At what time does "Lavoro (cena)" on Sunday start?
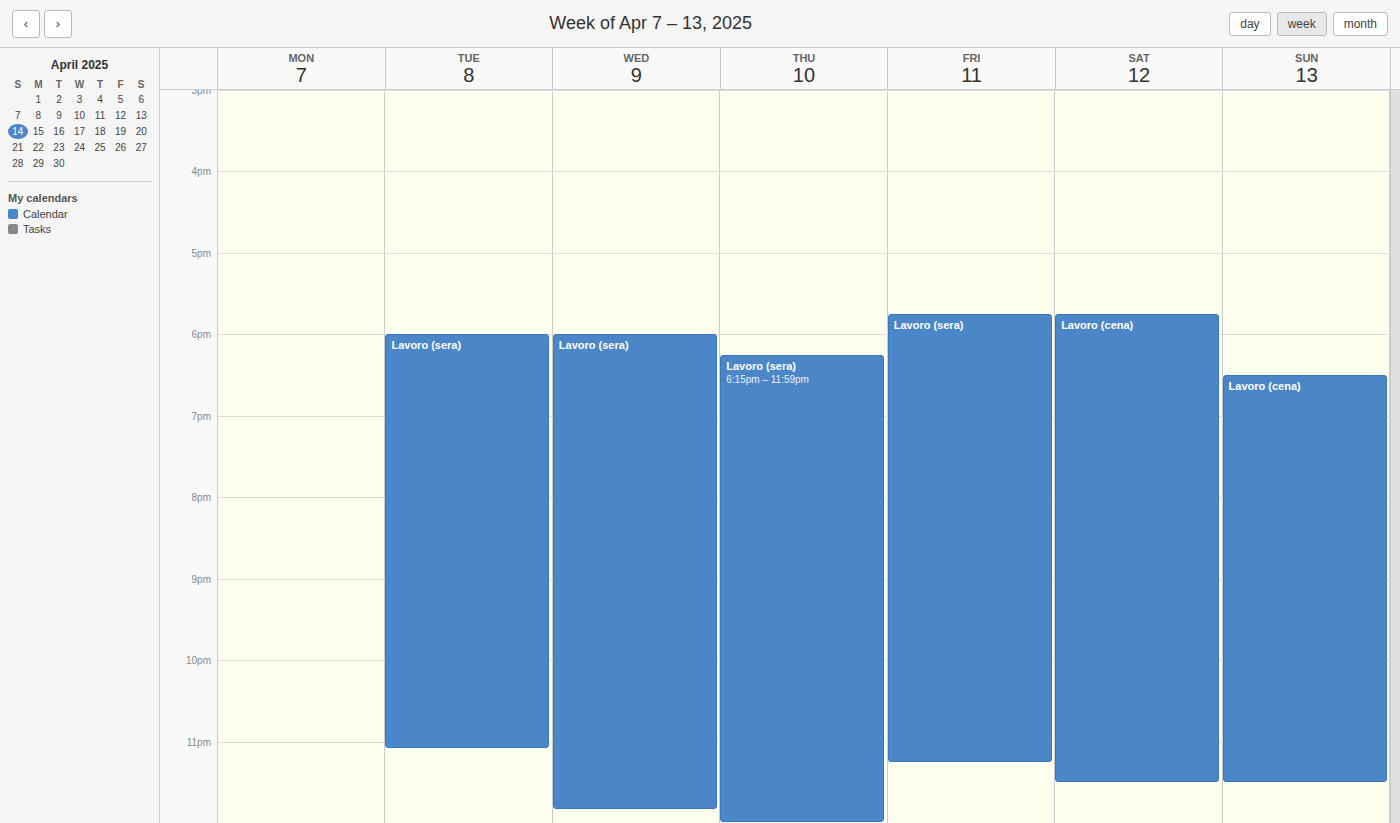
18:30